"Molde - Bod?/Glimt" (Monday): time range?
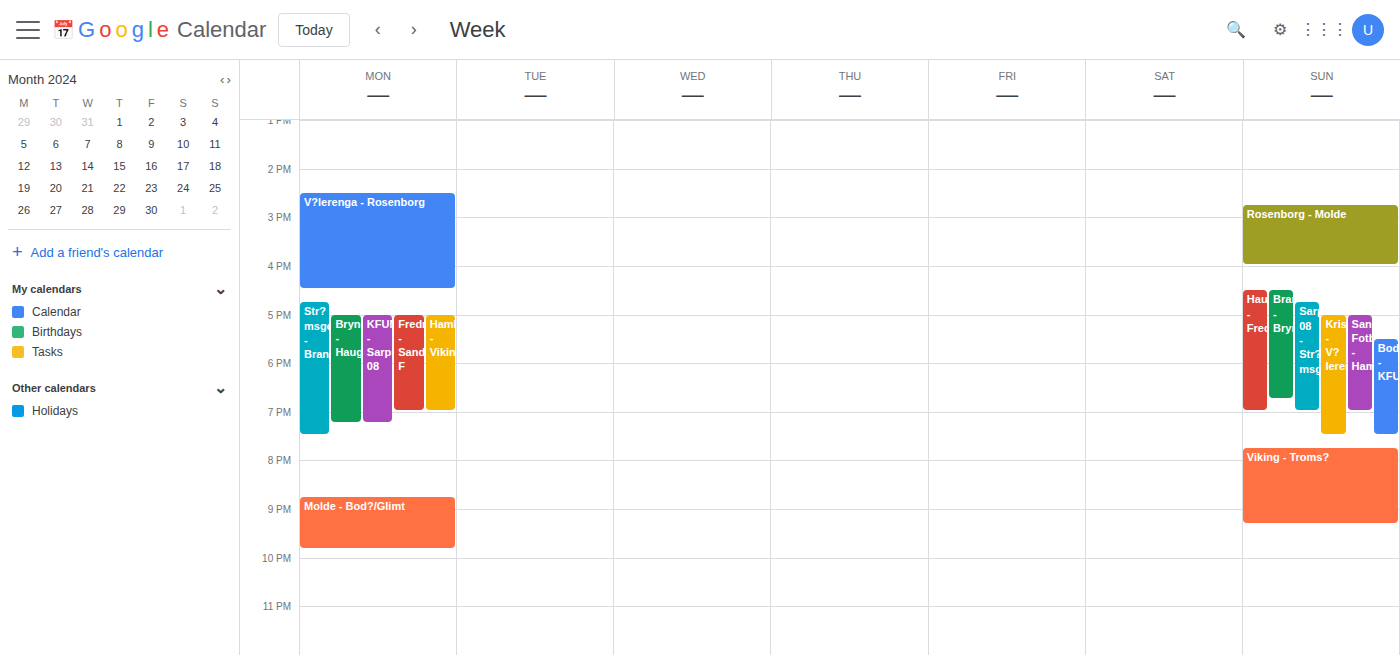
8:45 PM to 9:50 PM